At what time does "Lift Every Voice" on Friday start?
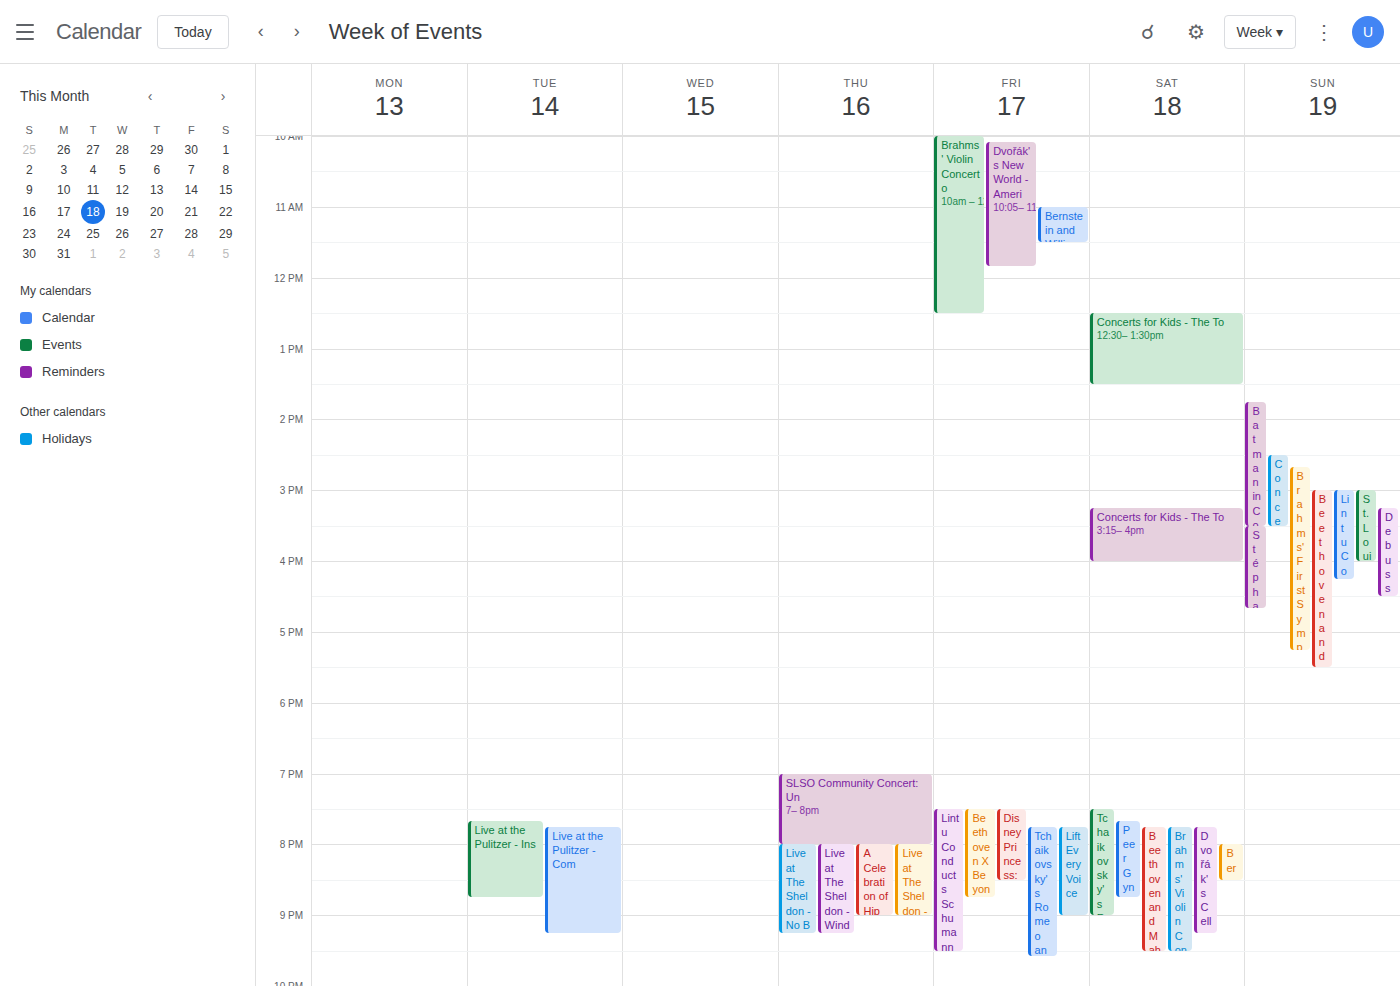
19:45